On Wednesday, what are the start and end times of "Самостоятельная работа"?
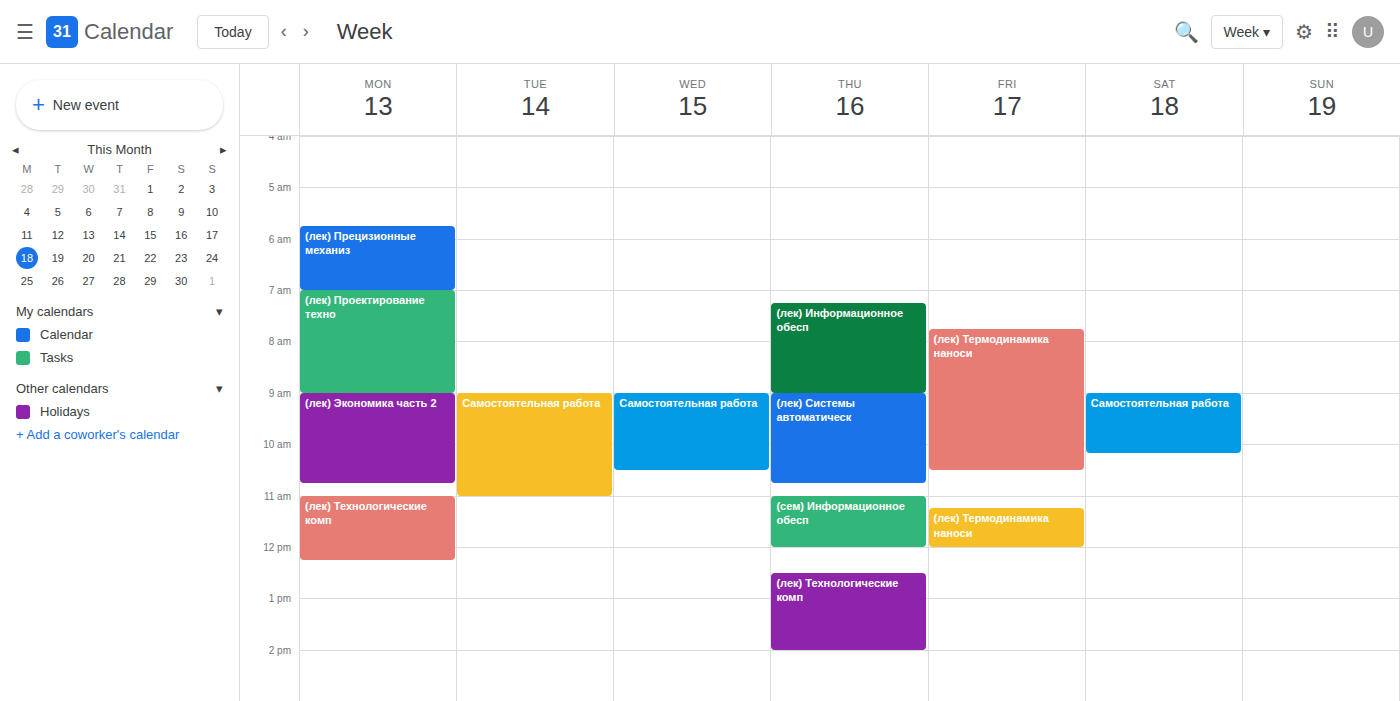
9:00 AM to 10:30 AM